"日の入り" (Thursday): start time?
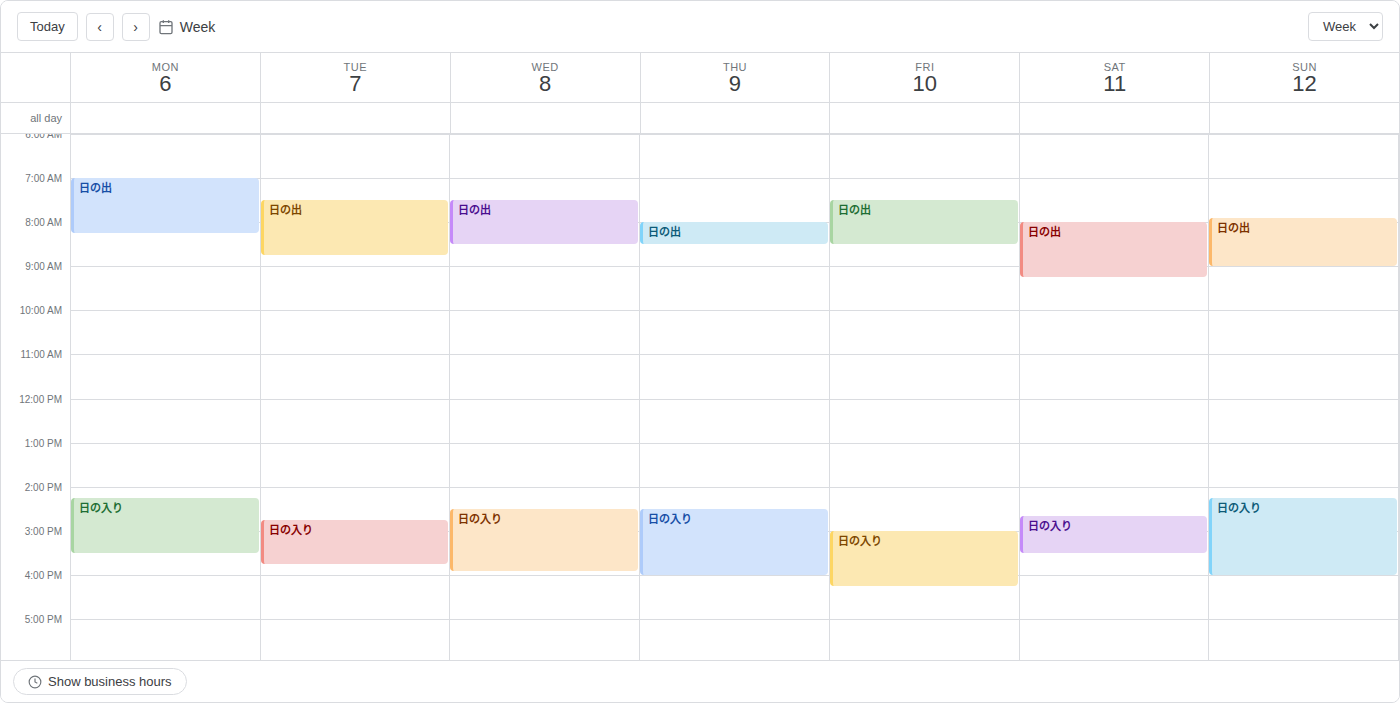
2:30 PM